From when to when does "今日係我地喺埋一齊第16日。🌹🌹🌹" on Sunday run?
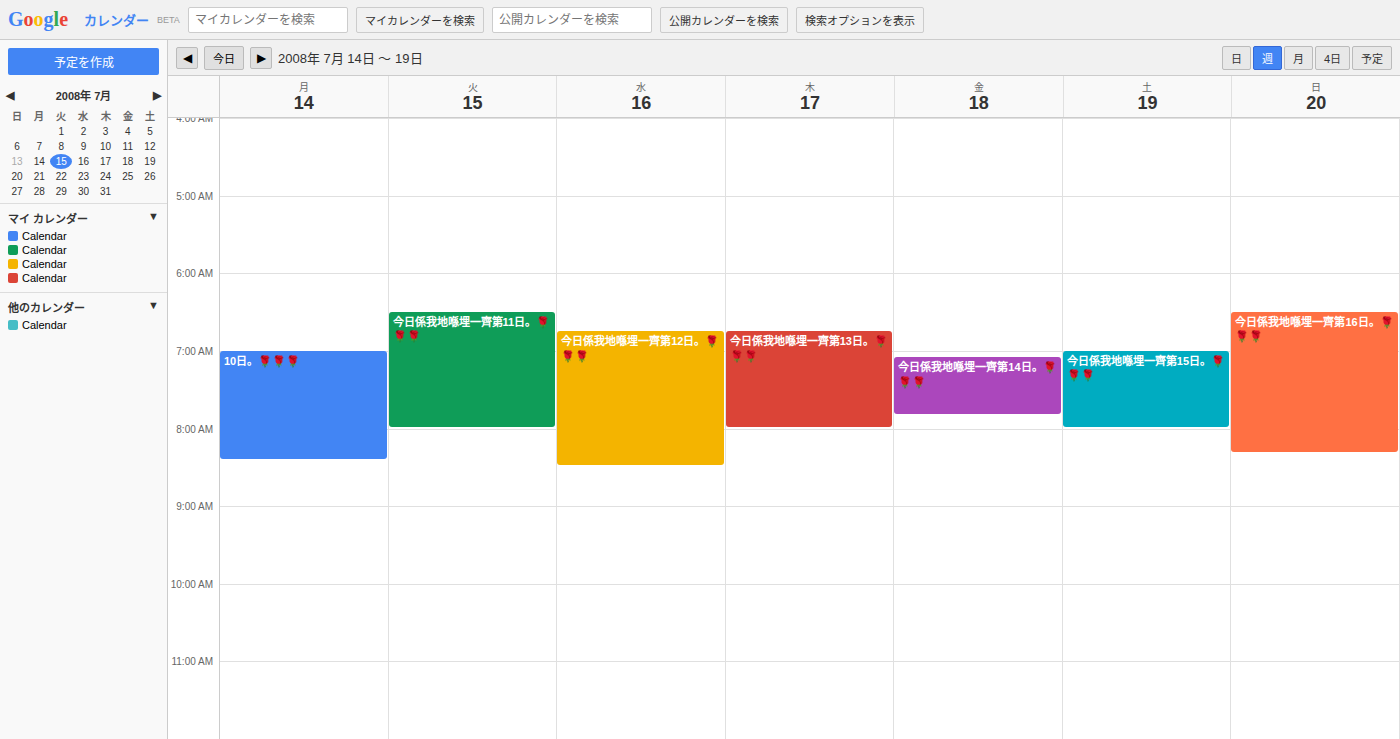
6:30 AM to 8:20 AM